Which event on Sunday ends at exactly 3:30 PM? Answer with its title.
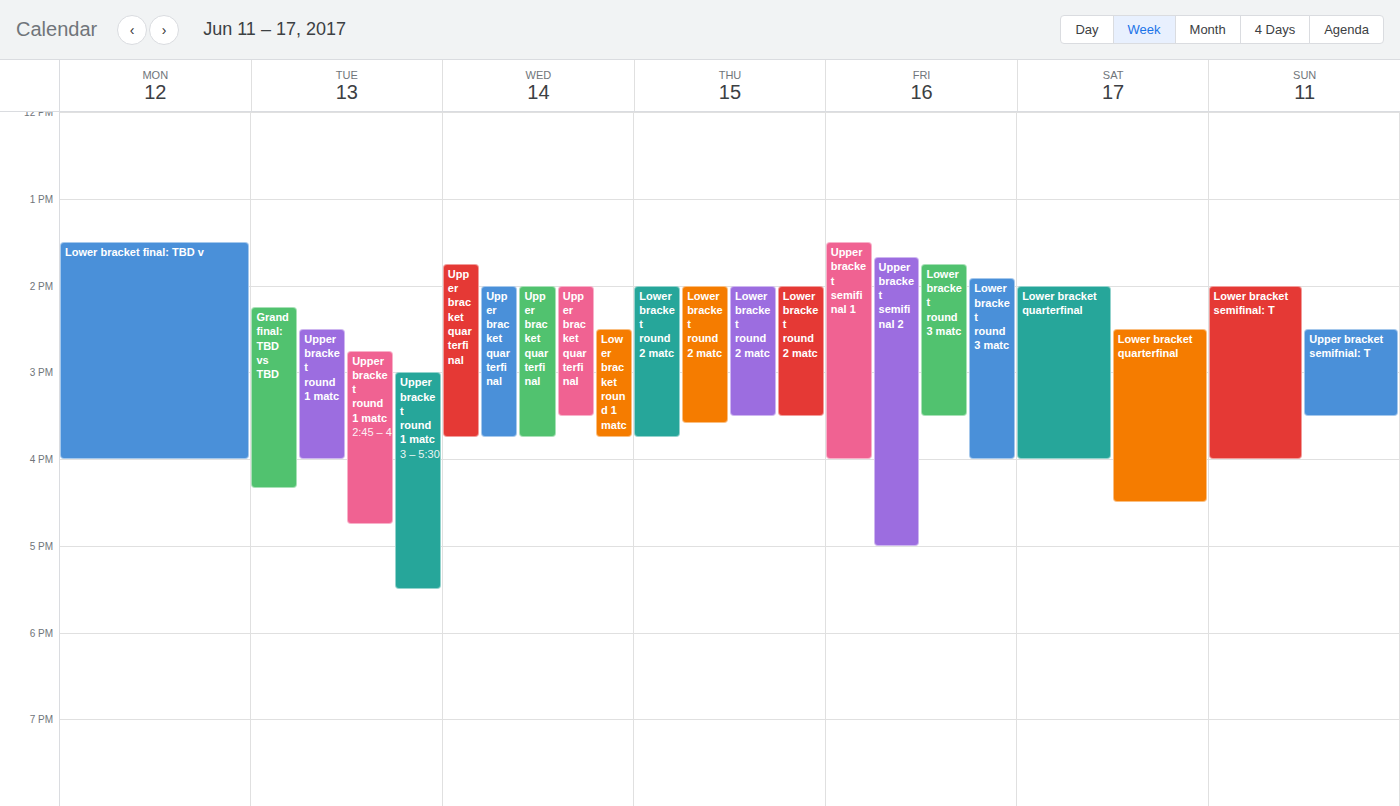
"Upper bracket semifnial: T"